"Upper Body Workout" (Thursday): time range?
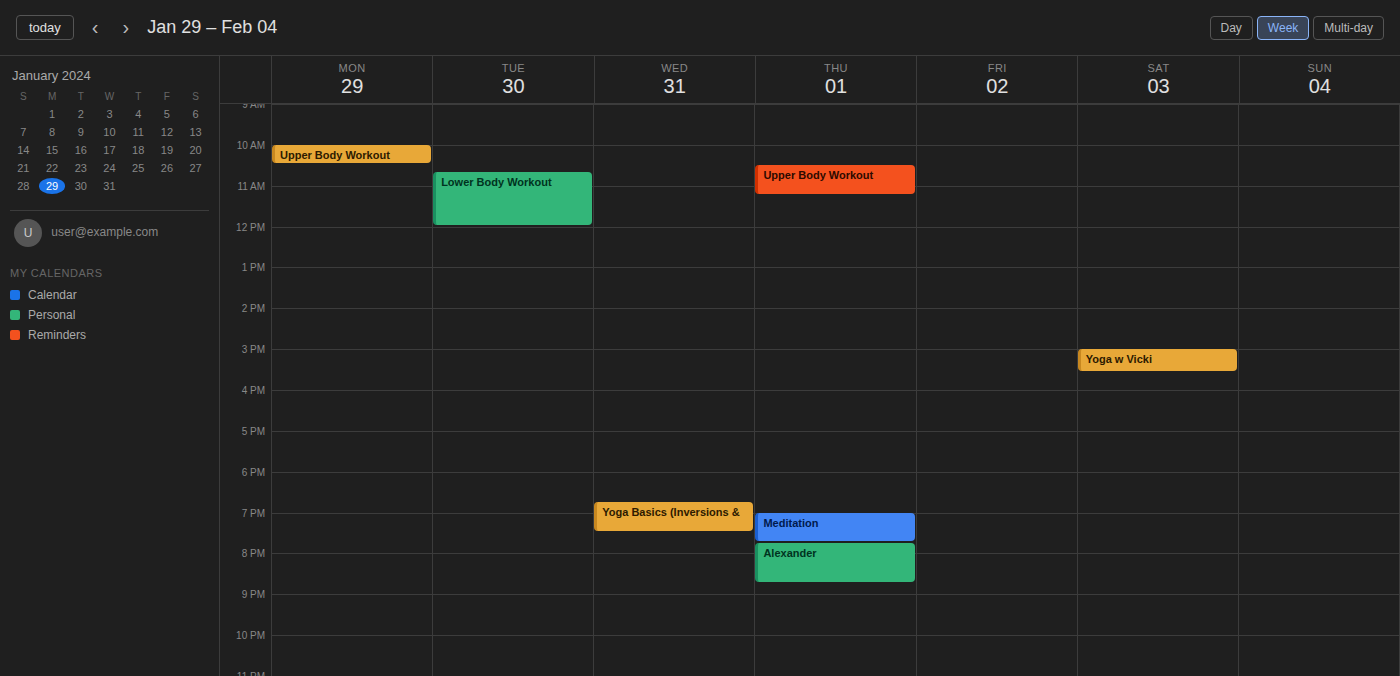
10:30 AM to 11:15 AM